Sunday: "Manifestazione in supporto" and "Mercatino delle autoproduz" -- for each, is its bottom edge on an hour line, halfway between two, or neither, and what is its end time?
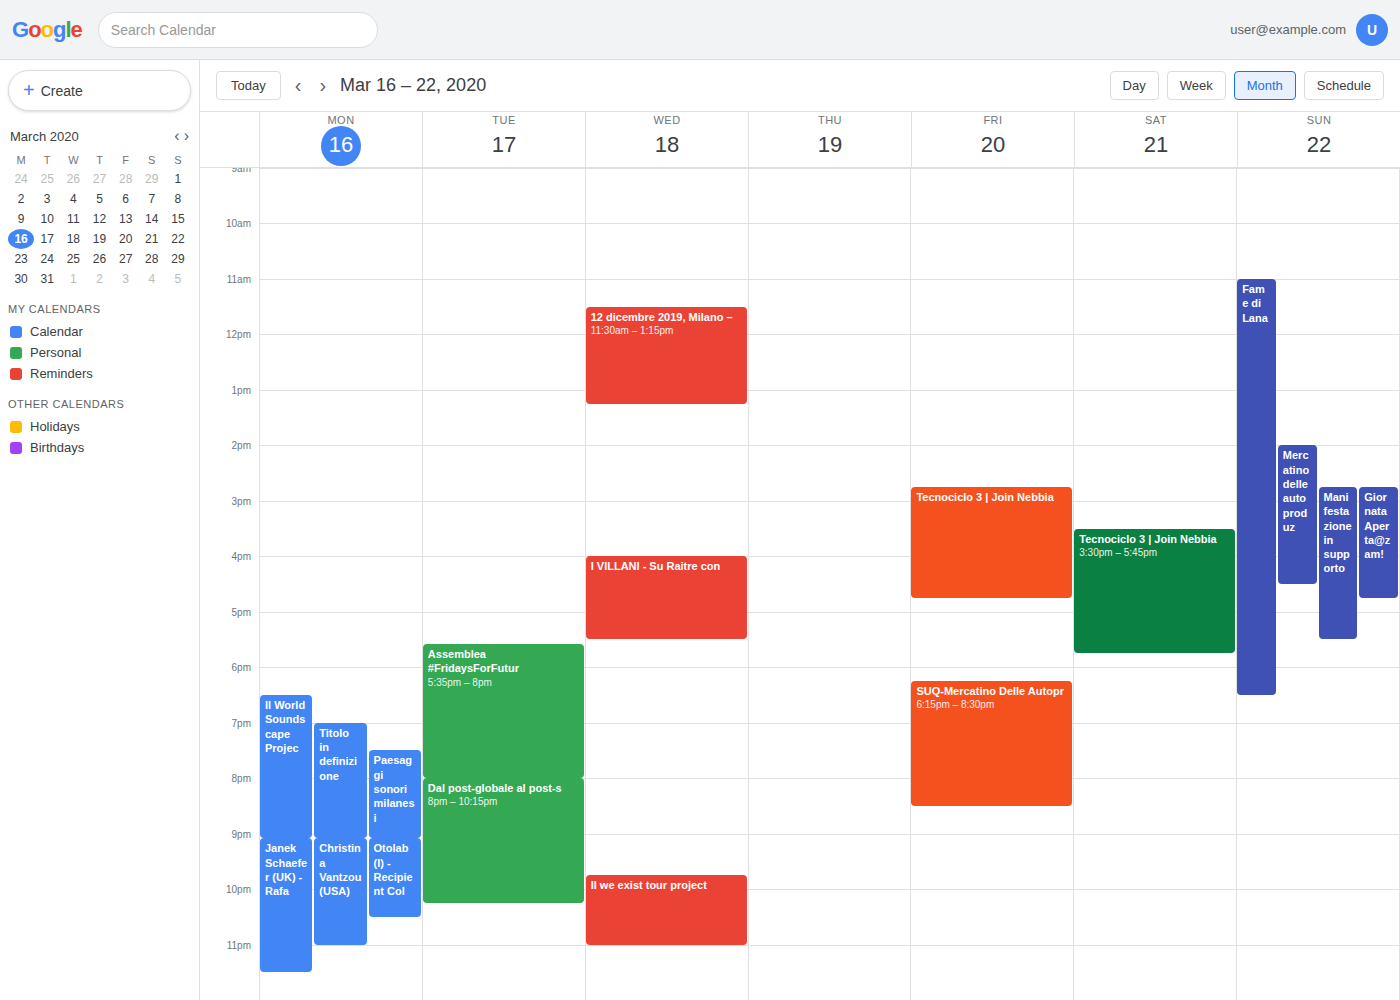
"Manifestazione in supporto": 5:30 PM, halfway between the 5 PM and 6 PM lines. "Mercatino delle autoproduz": 4:30 PM, halfway between the 4 PM and 5 PM lines.